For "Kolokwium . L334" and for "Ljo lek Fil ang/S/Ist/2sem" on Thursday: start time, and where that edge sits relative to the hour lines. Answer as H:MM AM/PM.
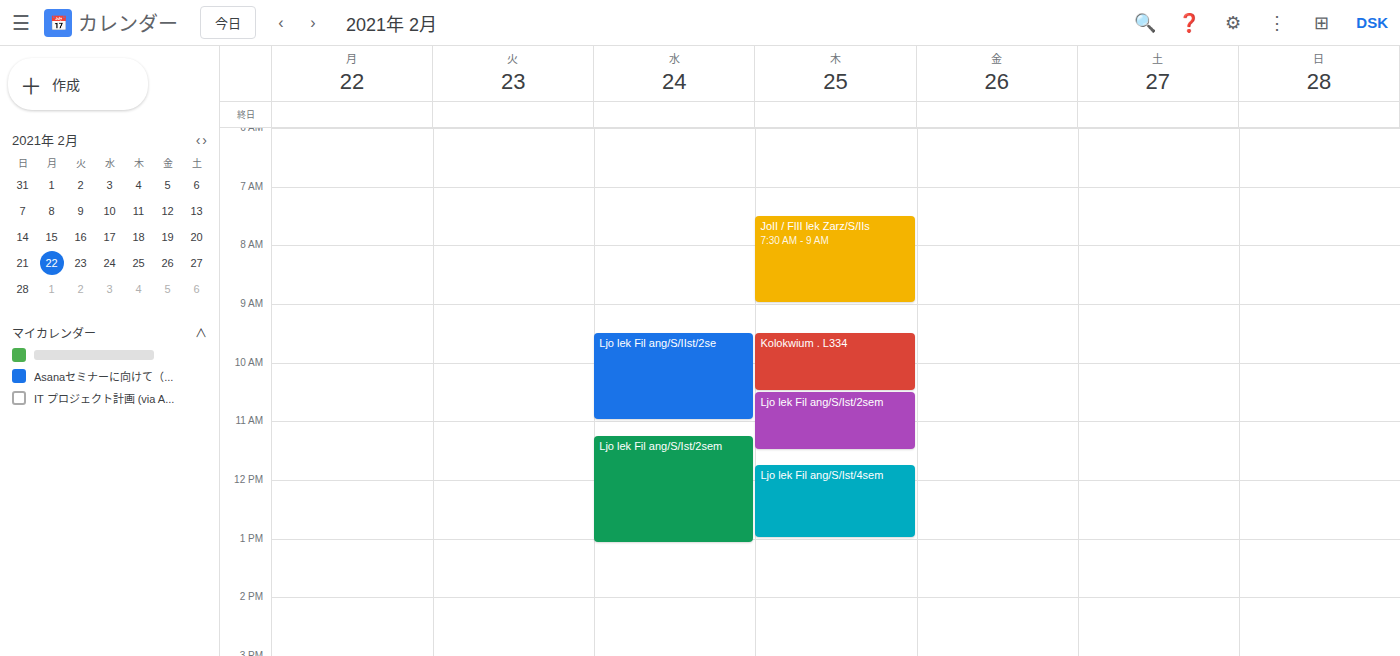
"Kolokwium . L334": 9:30 AM, halfway between the 9 AM and 10 AM lines. "Ljo lek Fil ang/S/Ist/2sem": 10:30 AM, halfway between the 10 AM and 11 AM lines.